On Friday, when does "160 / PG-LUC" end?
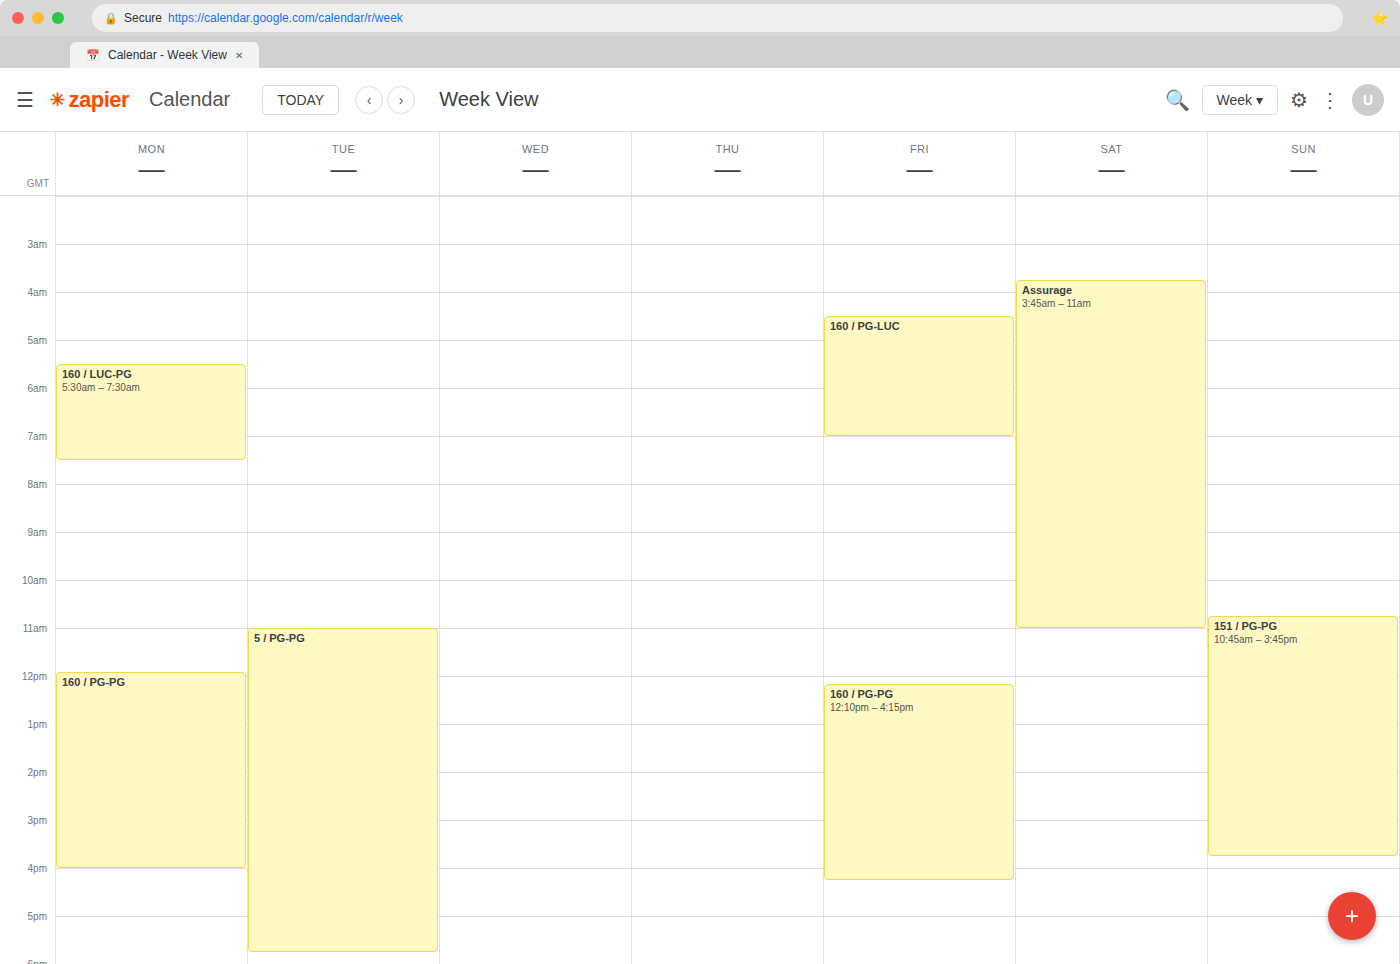
07:00